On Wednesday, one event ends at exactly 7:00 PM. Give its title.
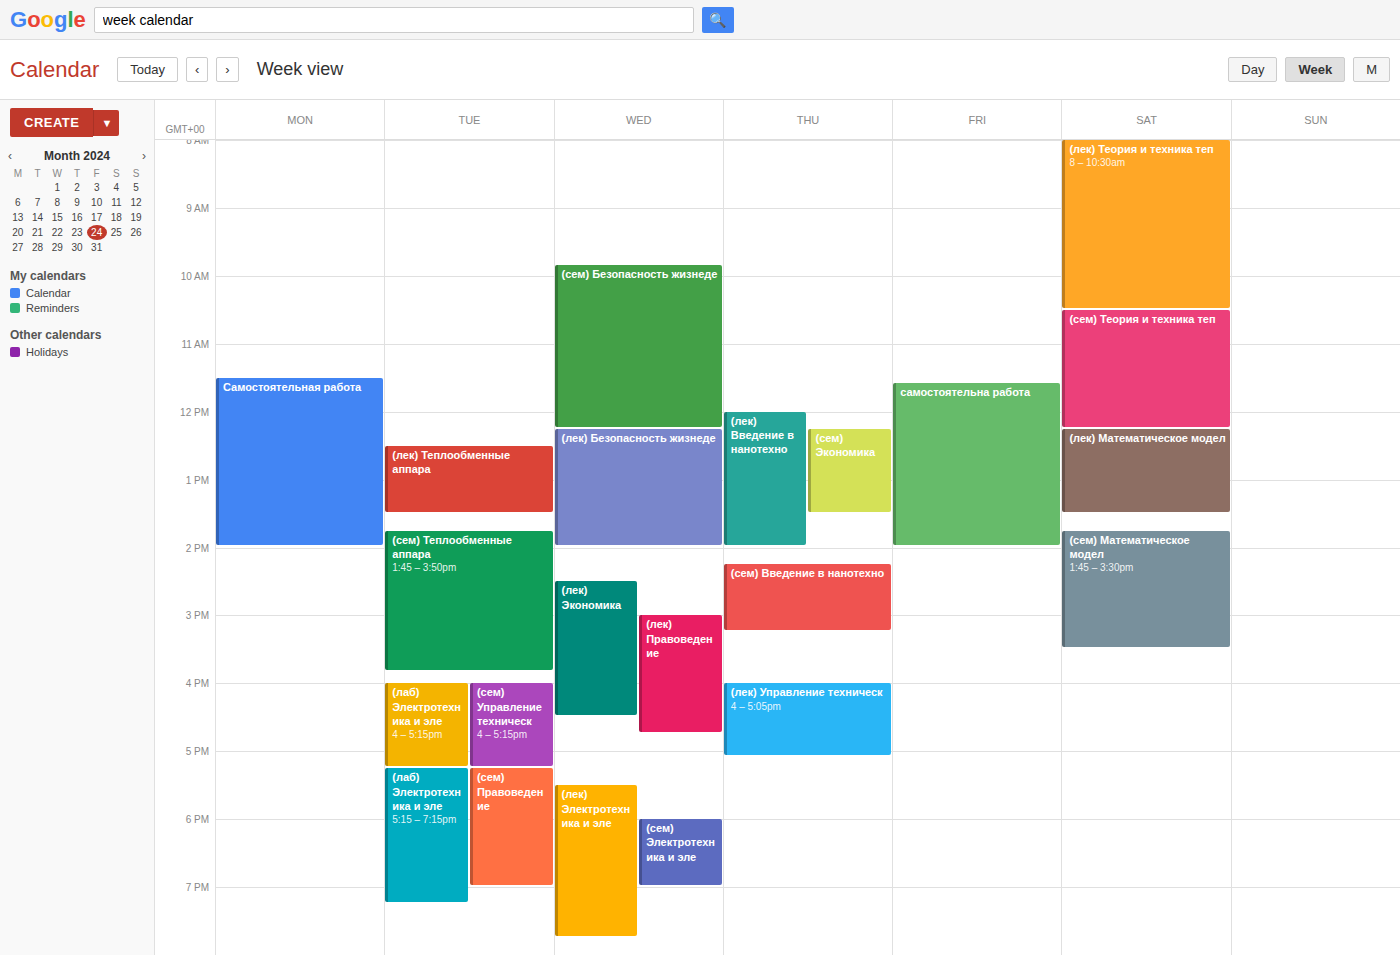
"(сем) Электротехника и эле"